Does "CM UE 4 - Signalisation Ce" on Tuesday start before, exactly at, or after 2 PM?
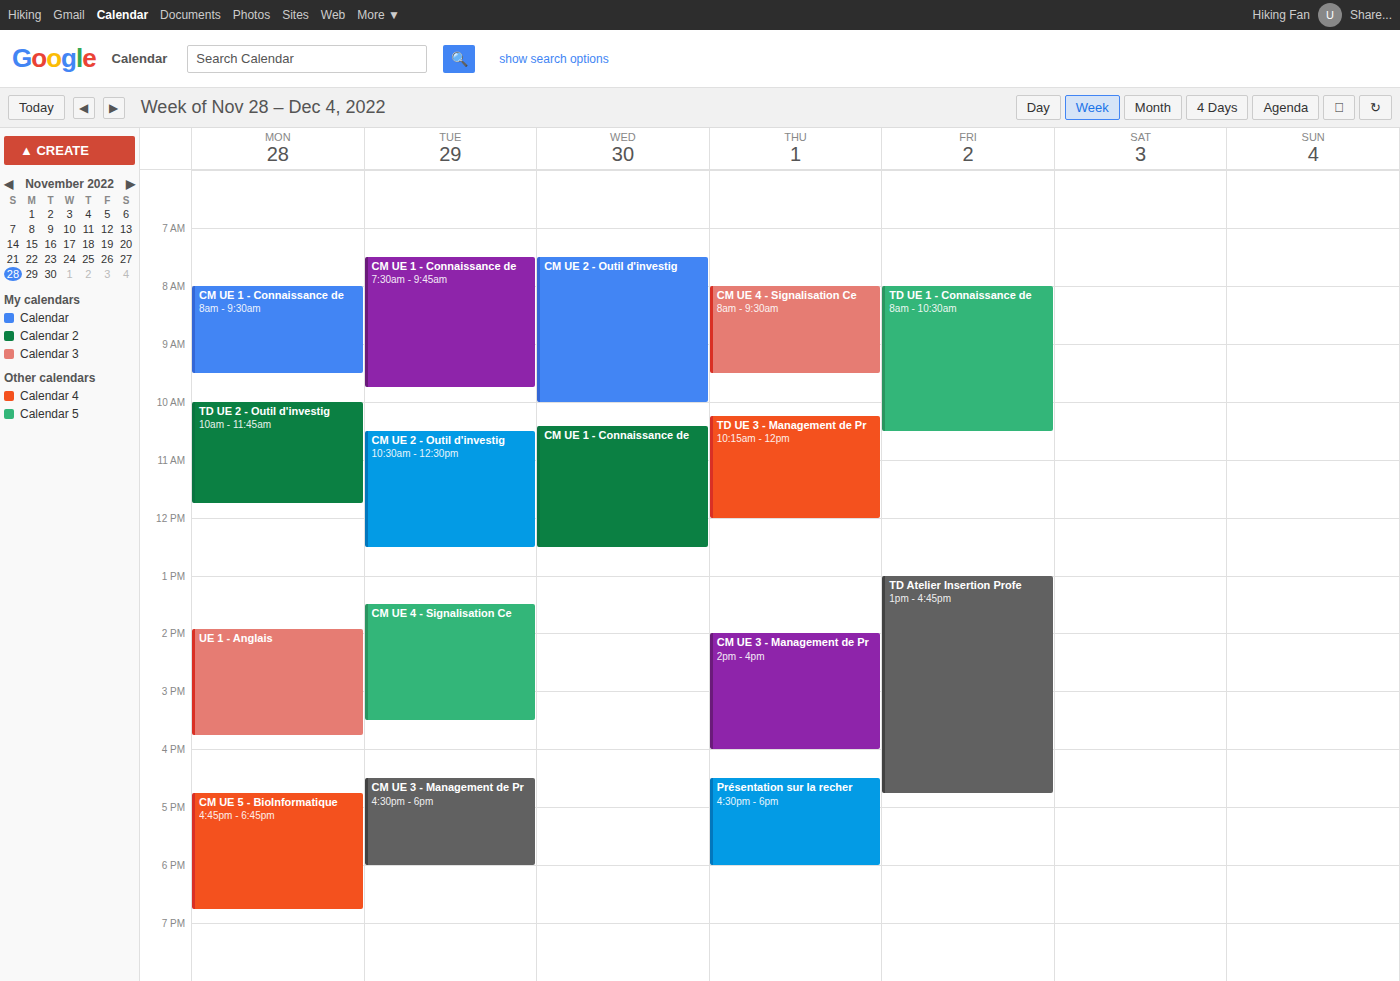
1:30 PM -- before 2 PM, 30 minutes above the 2 PM line.